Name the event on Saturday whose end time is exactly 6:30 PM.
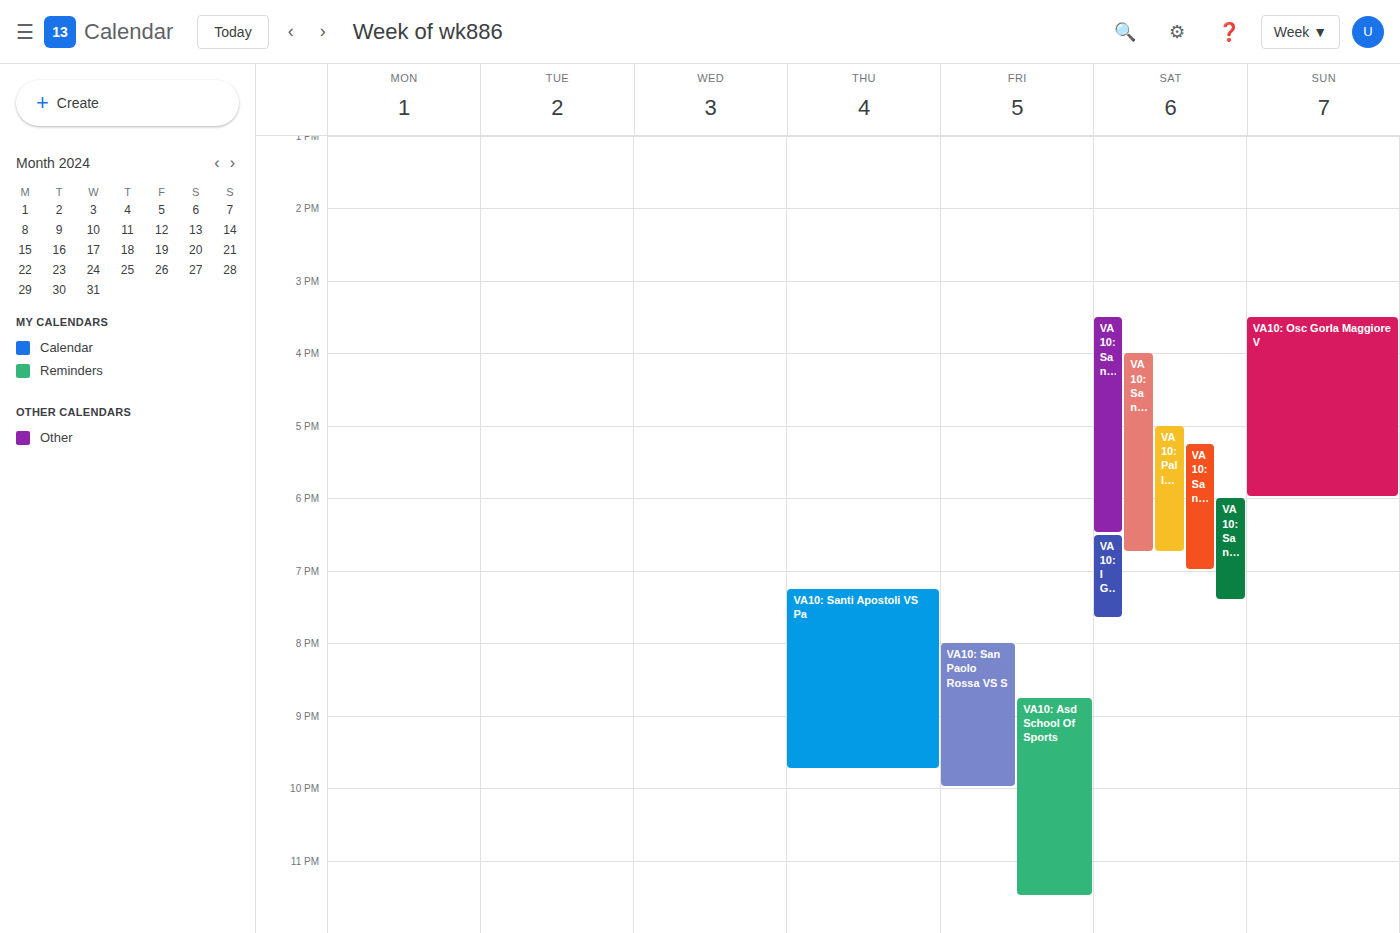
"VA10: Santi Apostoli VS Os"